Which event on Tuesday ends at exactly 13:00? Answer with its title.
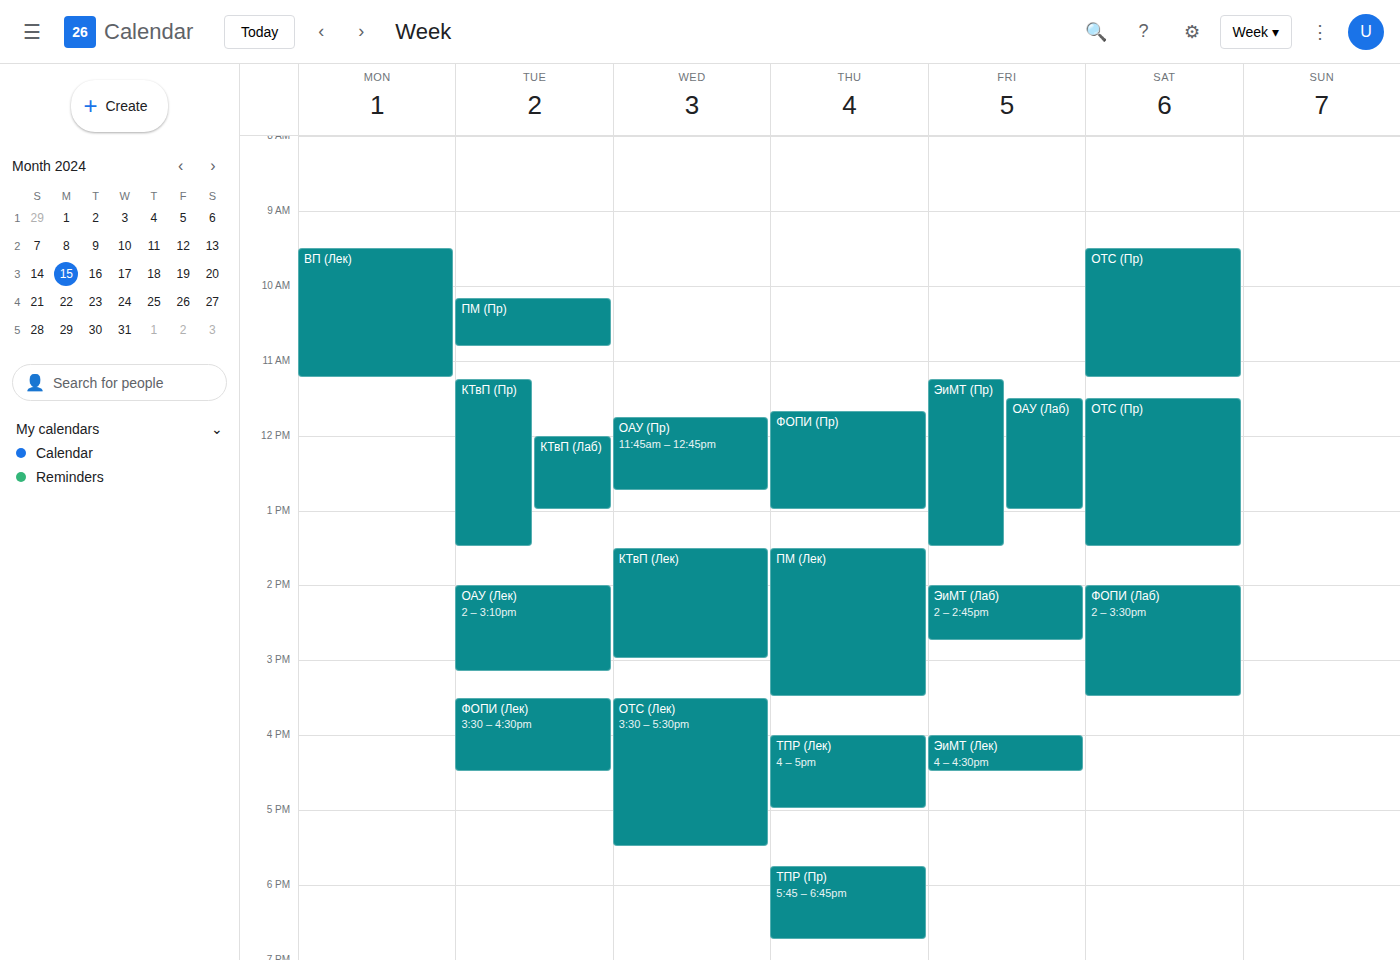
"КТвП (Лаб)"